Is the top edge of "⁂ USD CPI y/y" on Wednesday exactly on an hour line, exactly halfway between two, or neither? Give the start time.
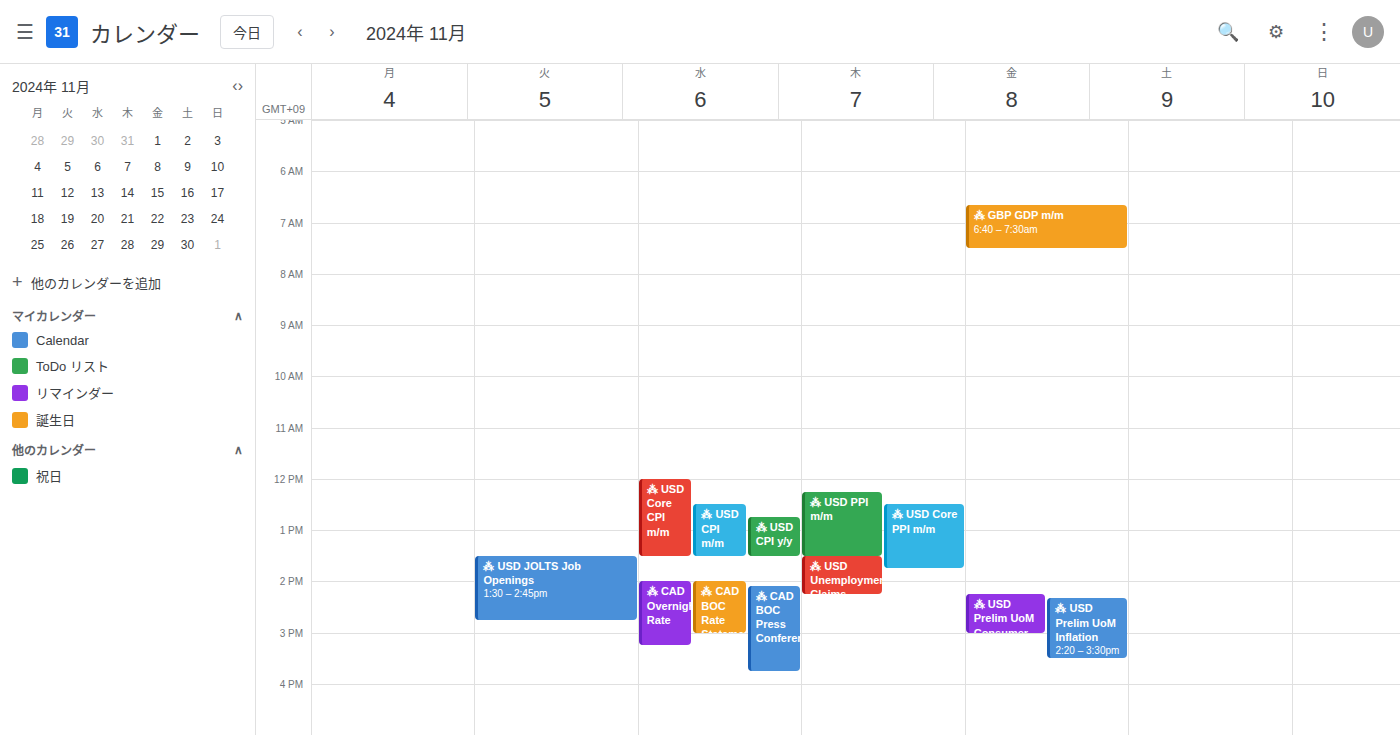
12:45 -- neither: three quarters of the way from the 12:00 line to the 13:00 line.